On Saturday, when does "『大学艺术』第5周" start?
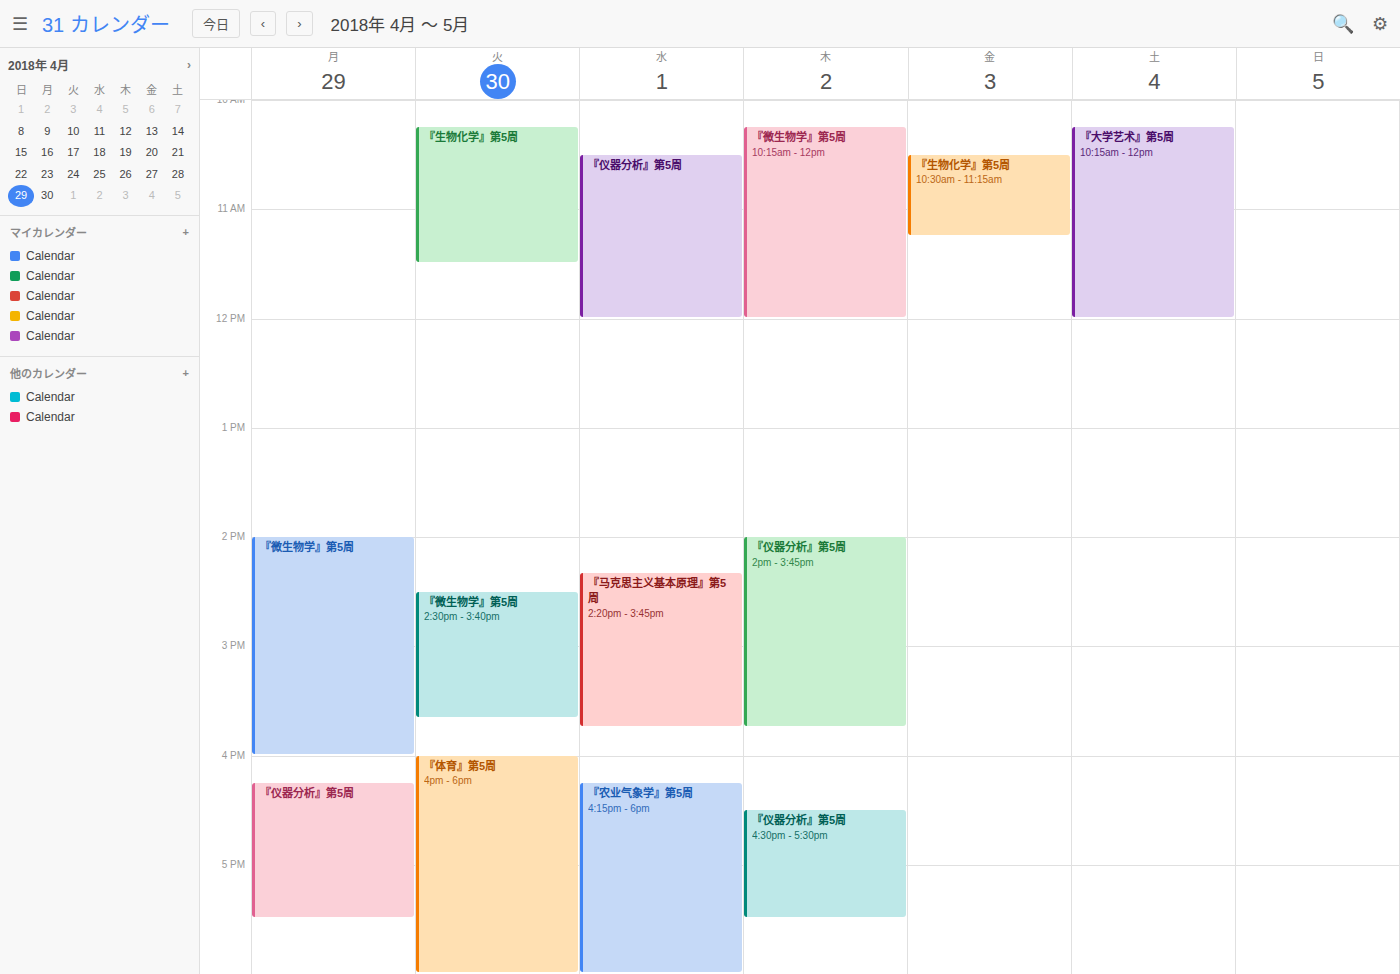
10:15 AM